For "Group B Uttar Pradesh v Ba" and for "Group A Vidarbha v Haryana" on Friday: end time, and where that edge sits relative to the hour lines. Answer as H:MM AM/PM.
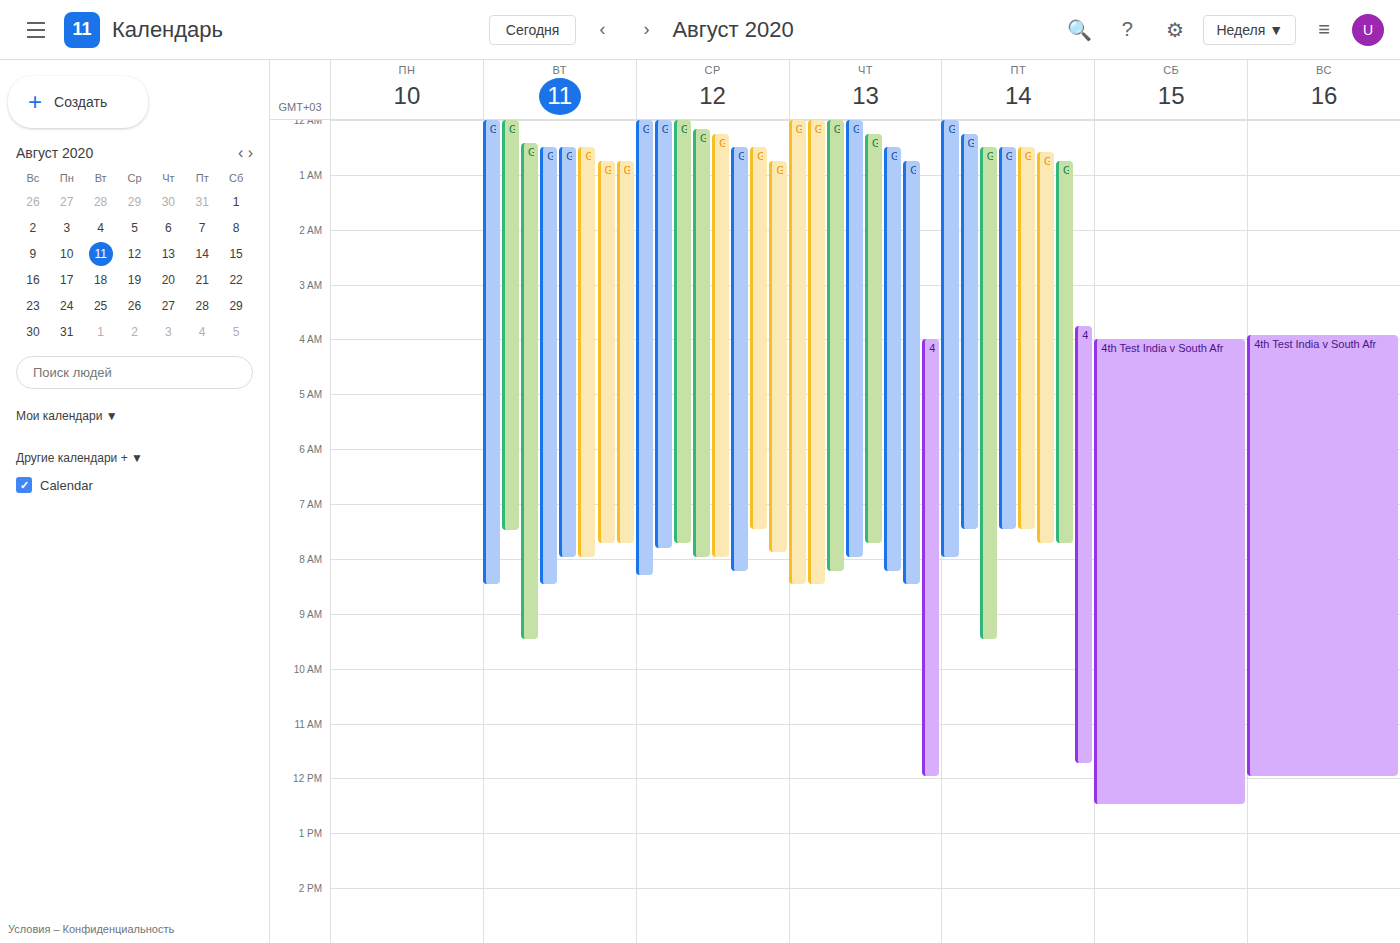
"Group B Uttar Pradesh v Ba": 9:30 AM, halfway between the 9 AM and 10 AM lines. "Group A Vidarbha v Haryana": 7:30 AM, halfway between the 7 AM and 8 AM lines.